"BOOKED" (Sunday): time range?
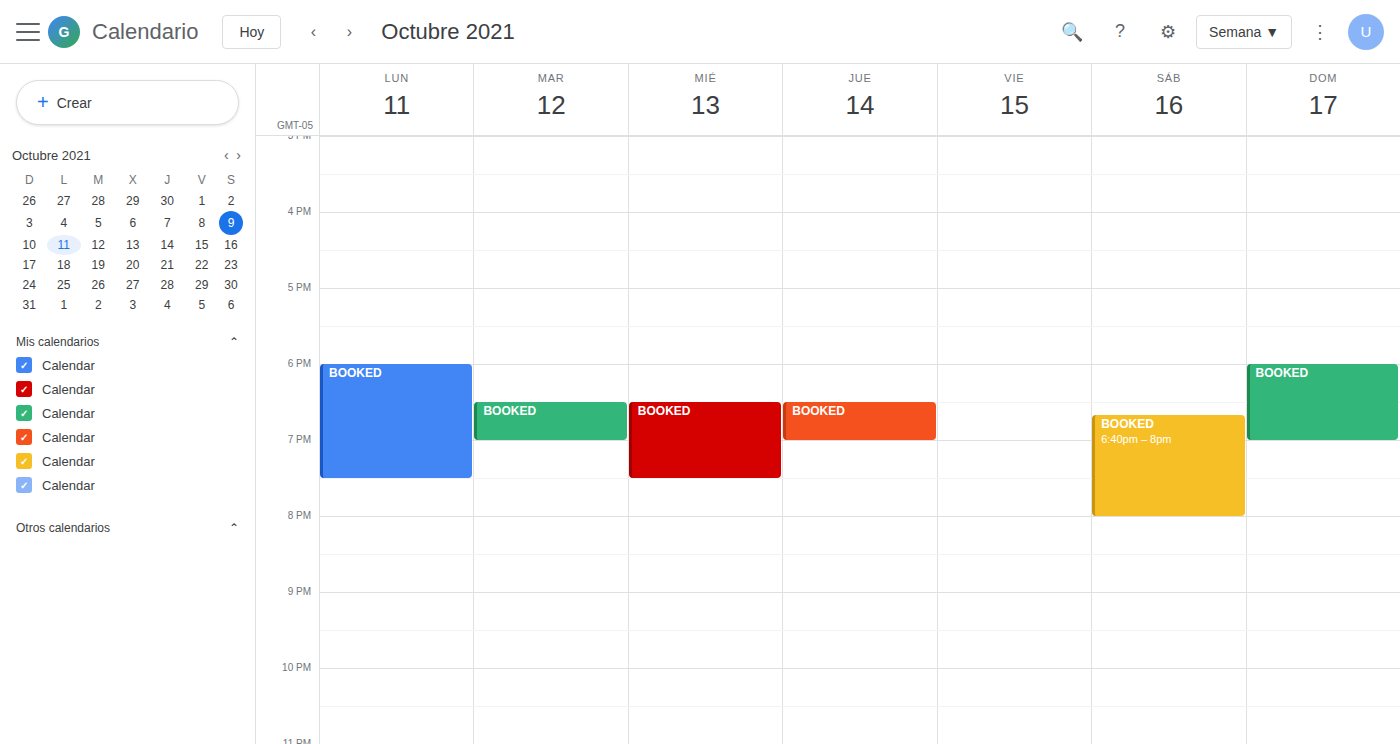
18:00 to 19:00